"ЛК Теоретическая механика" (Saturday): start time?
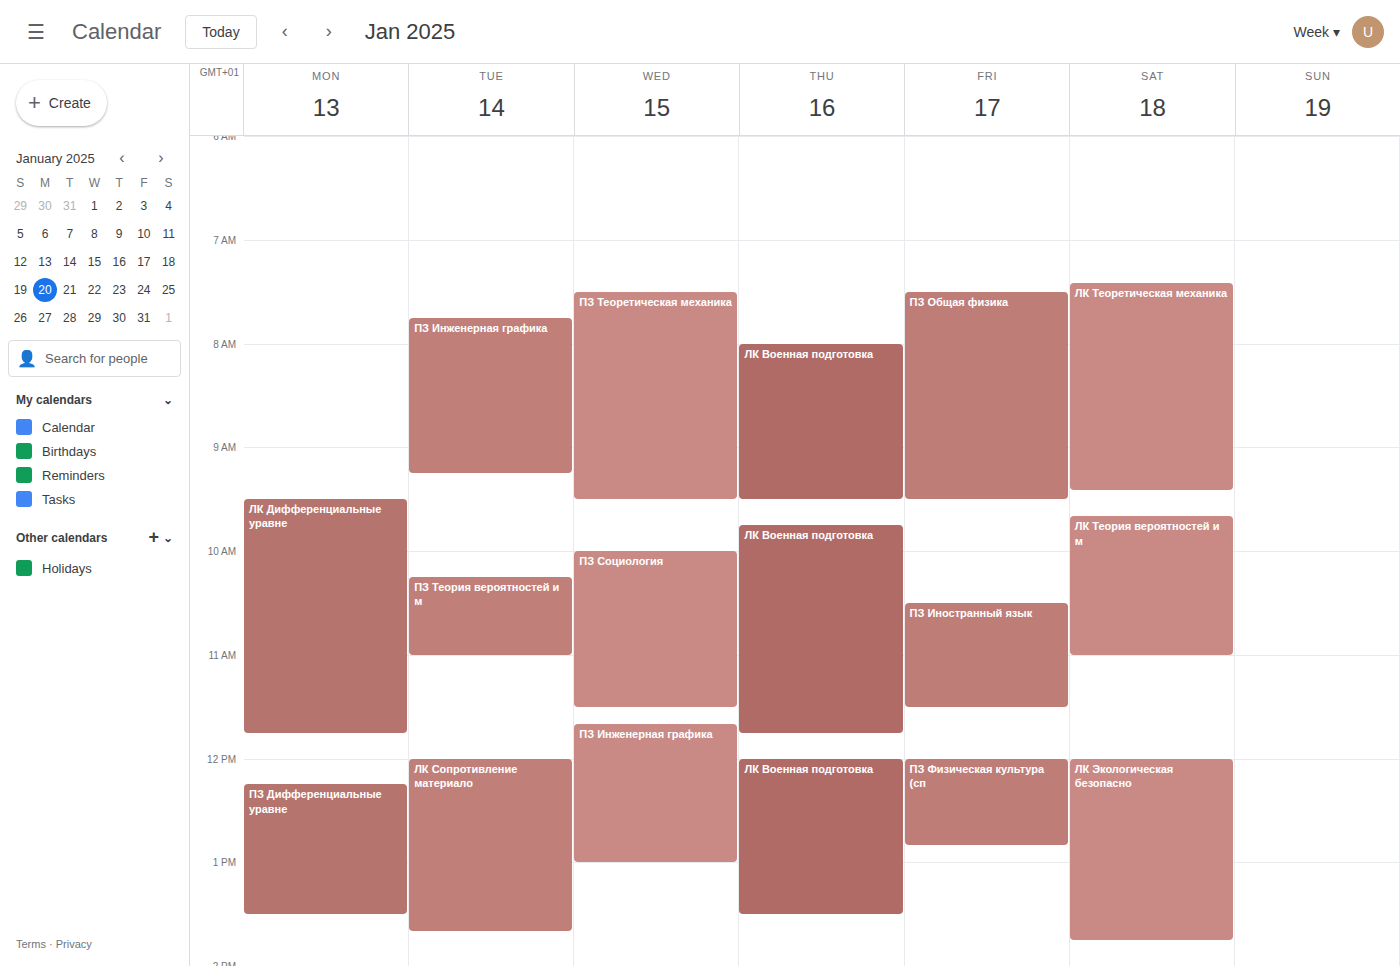
7:25 AM